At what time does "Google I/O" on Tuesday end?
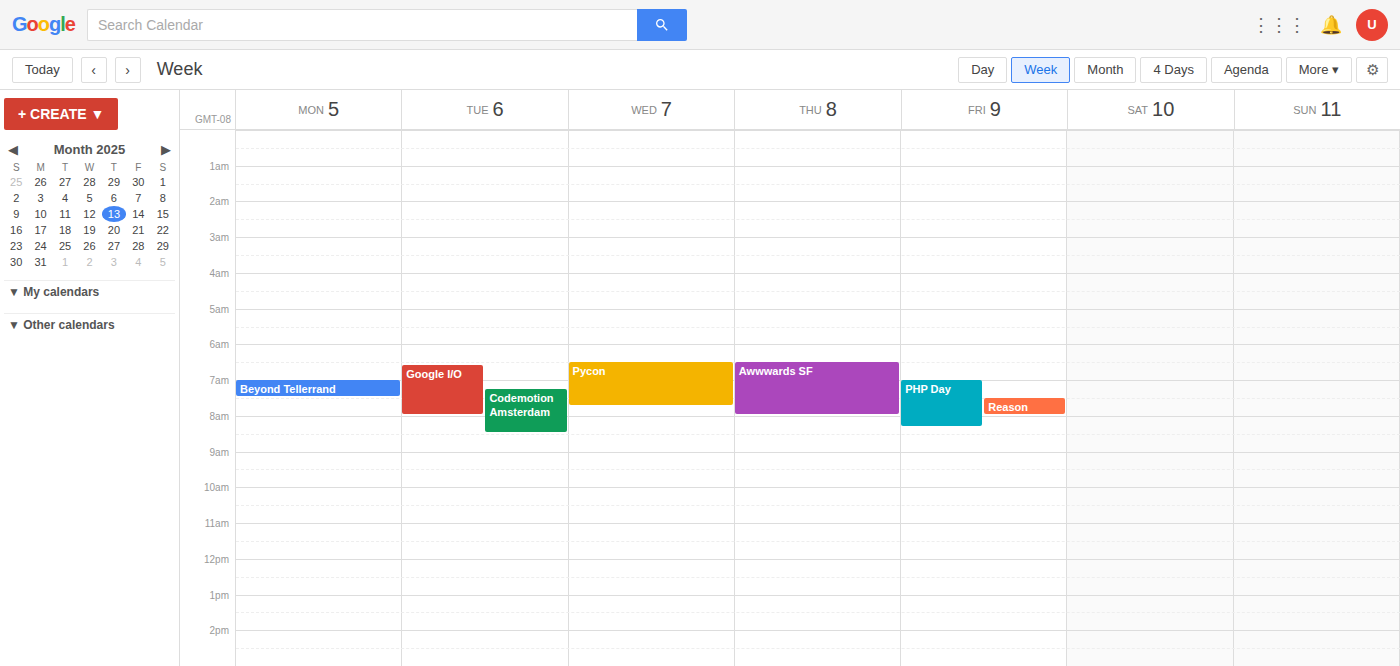
8:00 AM